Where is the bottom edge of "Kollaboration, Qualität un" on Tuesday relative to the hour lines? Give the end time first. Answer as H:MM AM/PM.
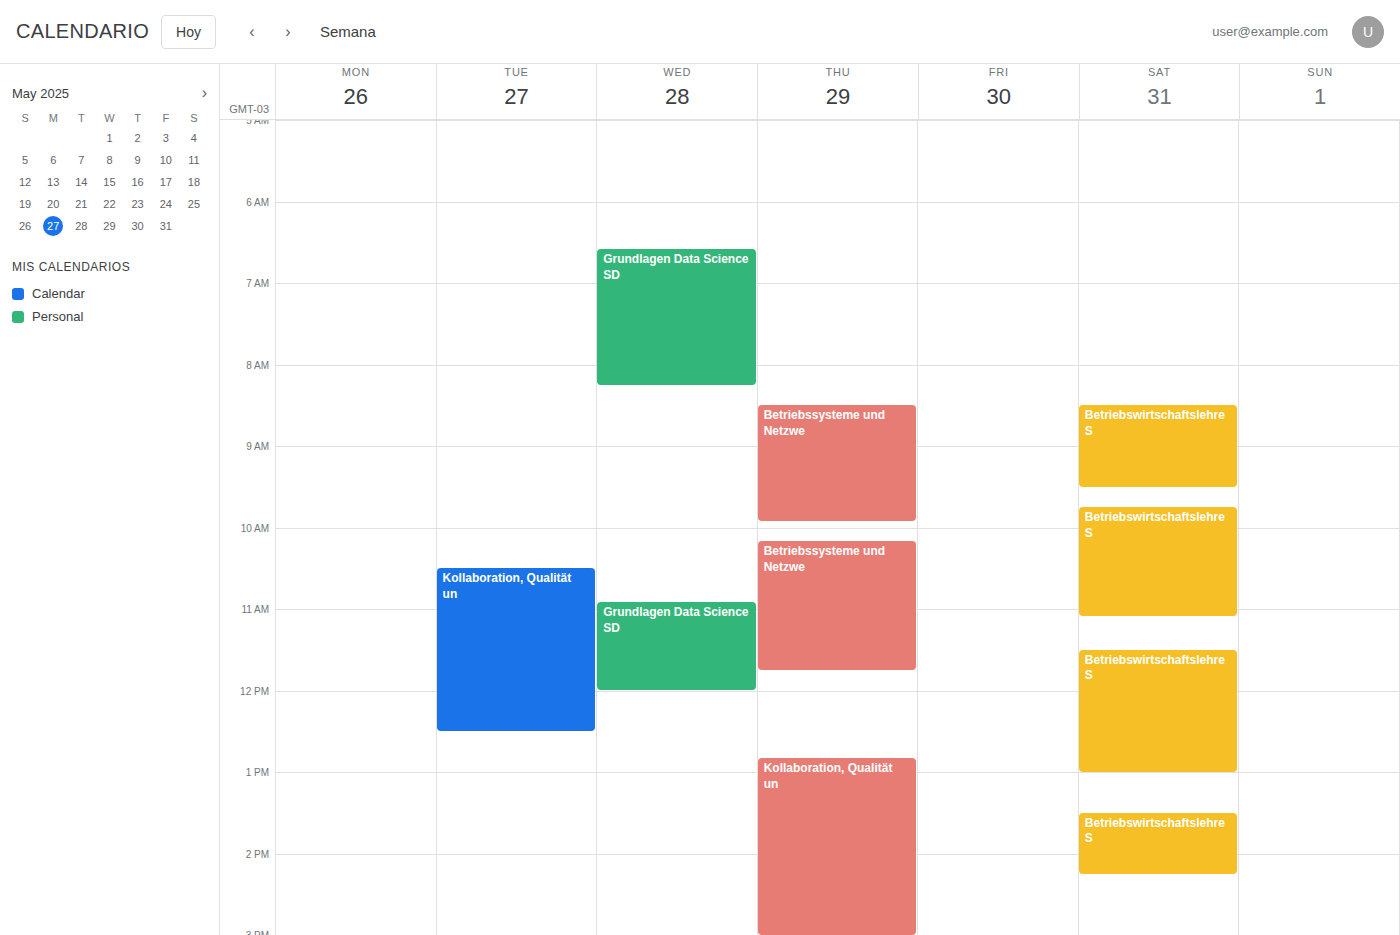
12:30 PM -- halfway between the 12 PM and 1 PM lines.